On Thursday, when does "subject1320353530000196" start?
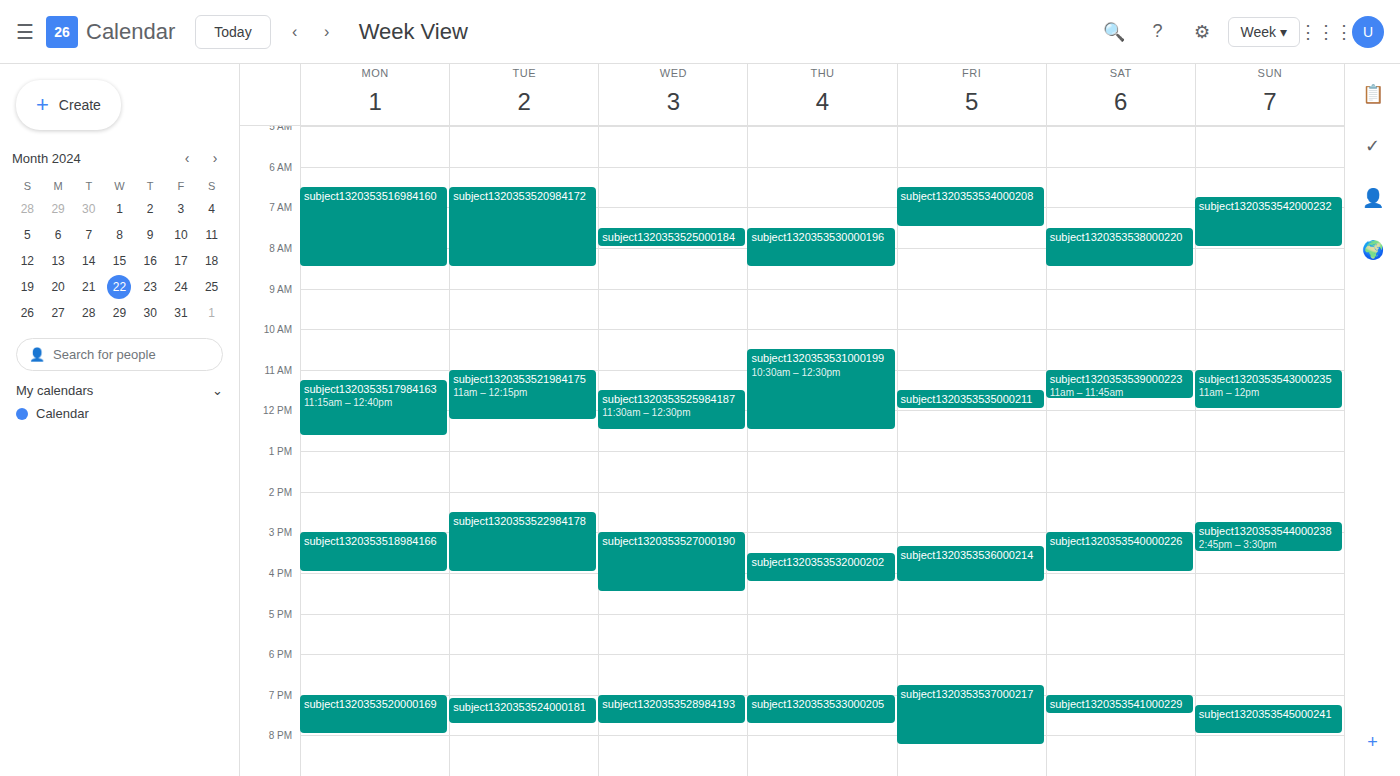
7:30 AM